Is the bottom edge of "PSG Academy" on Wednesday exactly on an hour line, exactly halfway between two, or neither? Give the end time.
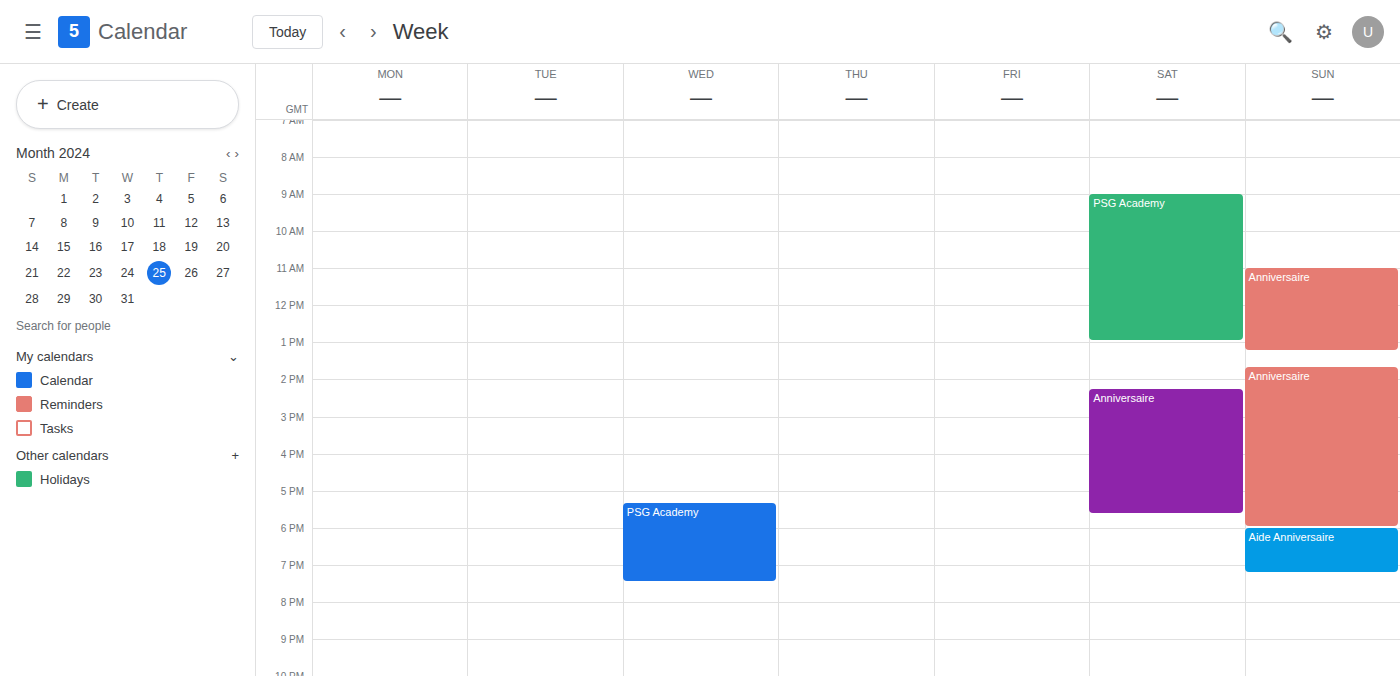
7:30 PM -- halfway between the 7 PM and 8 PM lines.